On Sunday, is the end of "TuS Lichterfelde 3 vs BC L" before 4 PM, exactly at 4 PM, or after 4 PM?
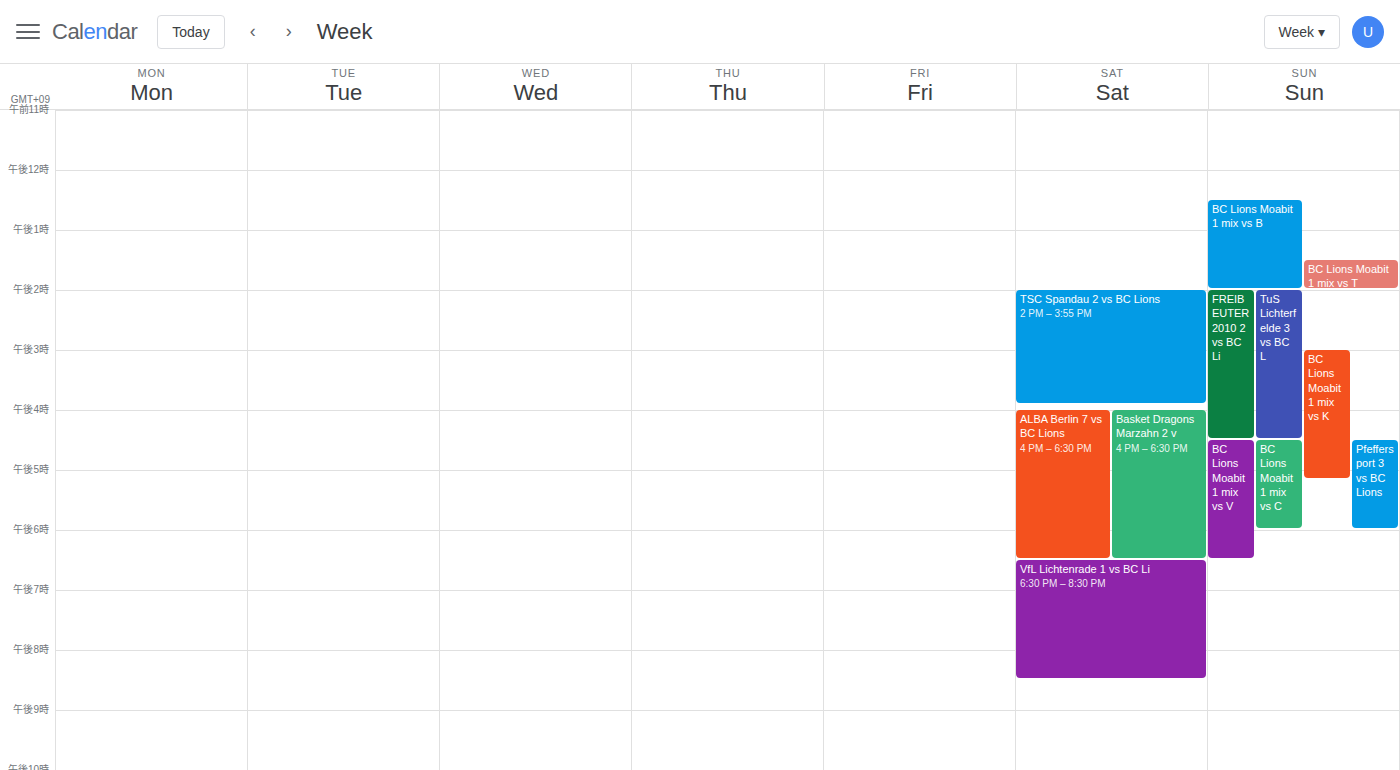
4:30 PM -- after 4 PM, 30 minutes below the 4 PM line.